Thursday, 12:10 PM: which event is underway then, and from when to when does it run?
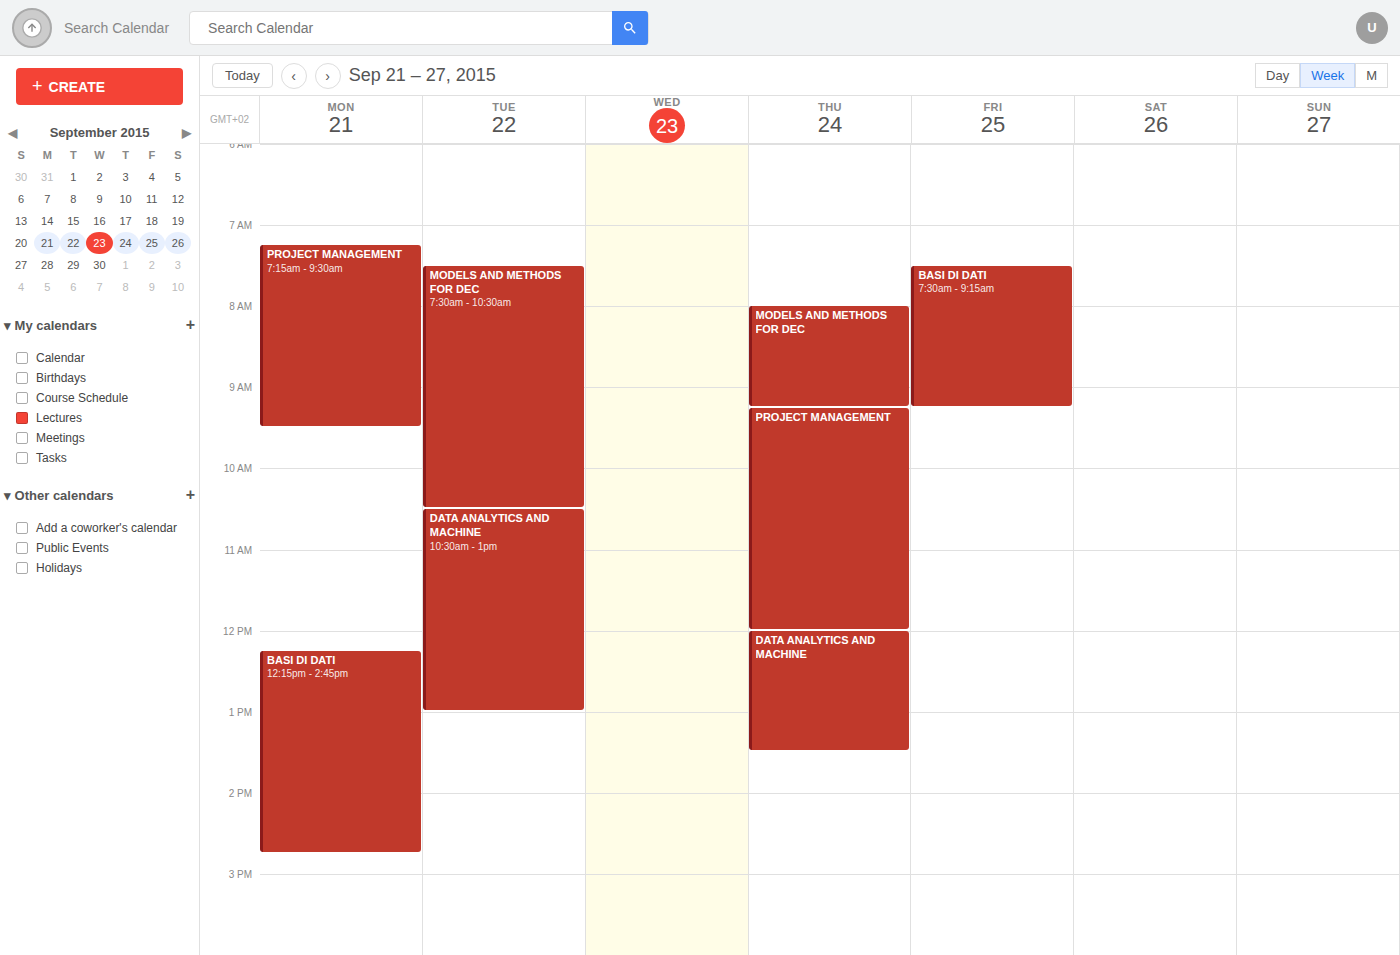
"DATA ANALYTICS AND MACHINE", 12:00 PM to 1:30 PM